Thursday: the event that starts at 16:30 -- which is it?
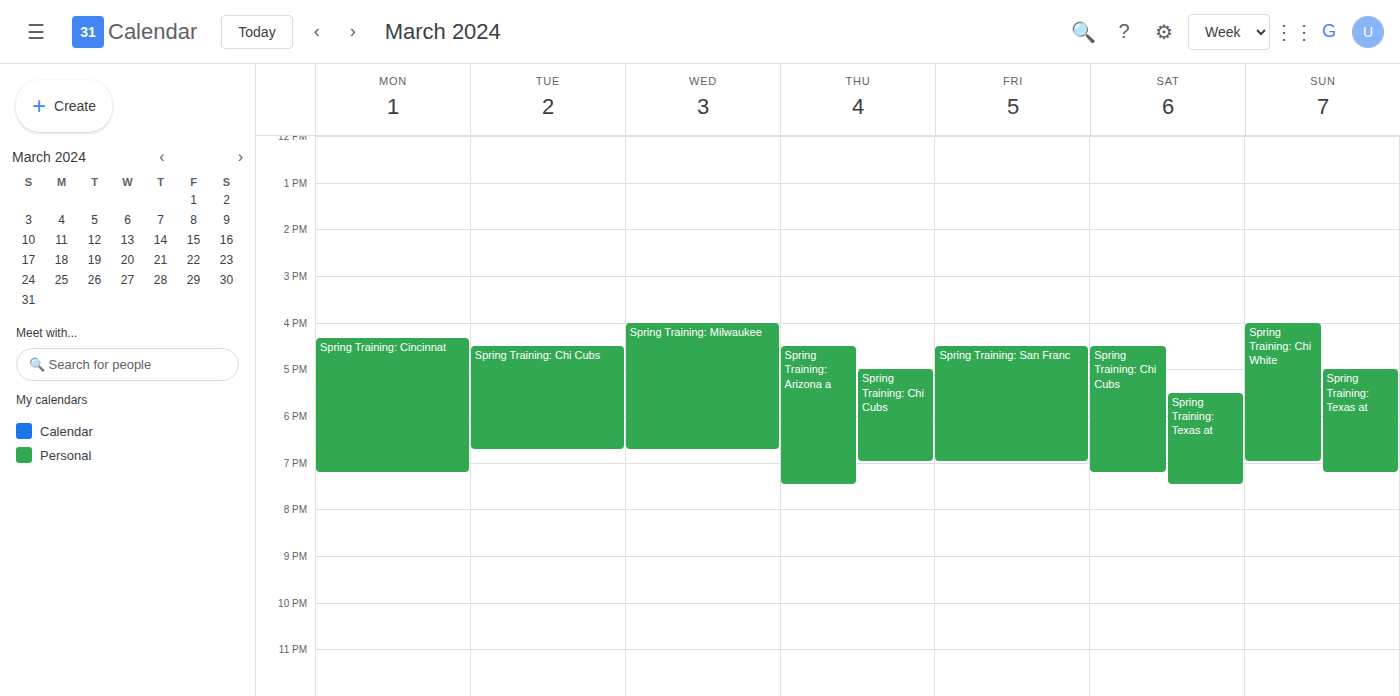
"Spring Training: Arizona a"